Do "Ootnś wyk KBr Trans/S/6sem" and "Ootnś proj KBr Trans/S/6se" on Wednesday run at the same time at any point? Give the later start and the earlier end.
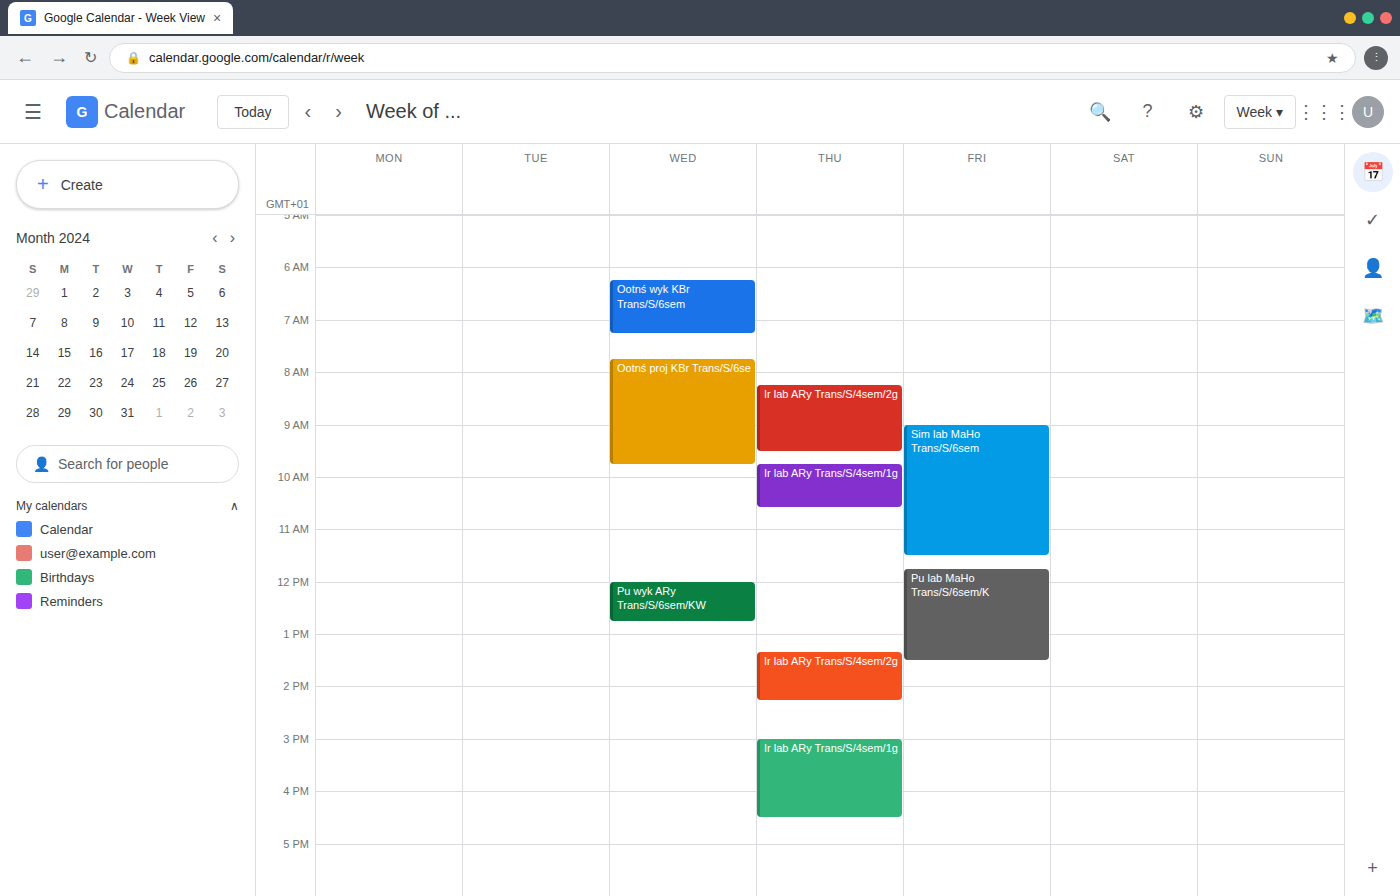
"Ootnś wyk KBr Trans/S/6sem" ends at 7:15 AM and "Ootnś proj KBr Trans/S/6se" starts at 7:45 AM -- no overlap.